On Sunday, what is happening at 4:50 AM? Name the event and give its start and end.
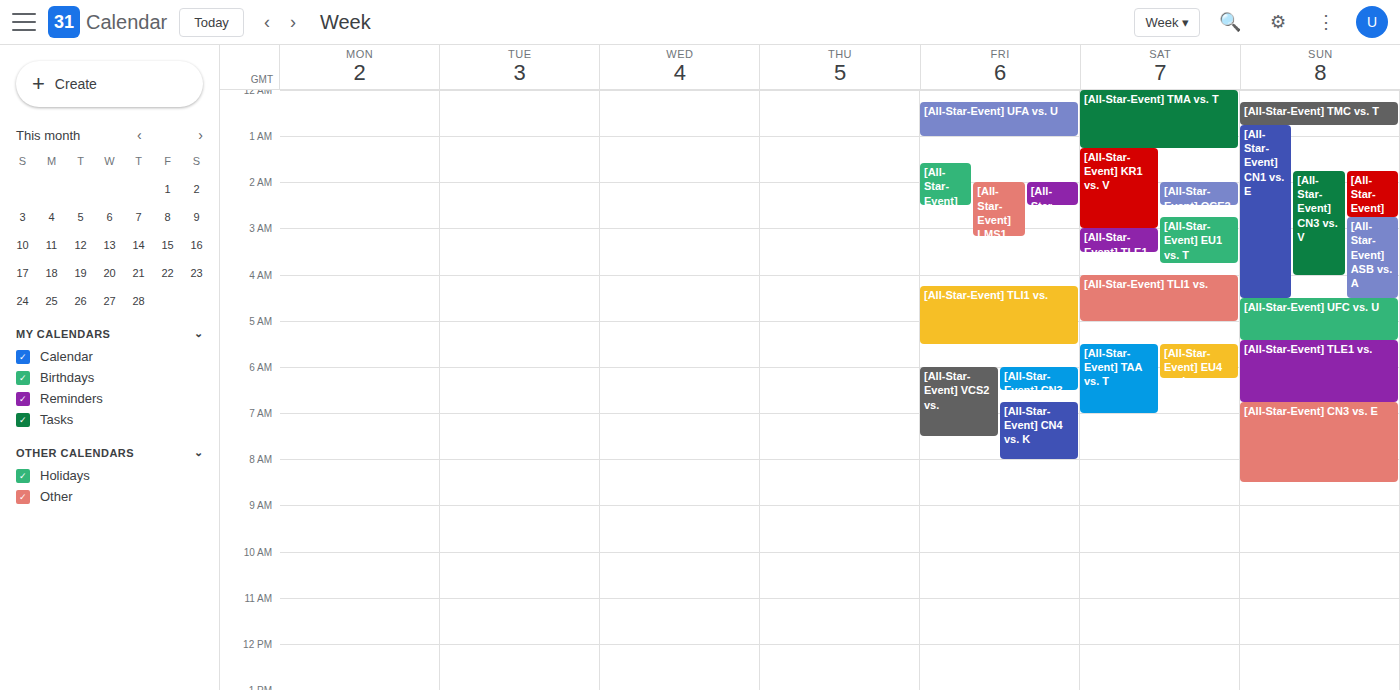
"[All-Star-Event] UFC vs. U", 4:30 AM to 5:25 AM